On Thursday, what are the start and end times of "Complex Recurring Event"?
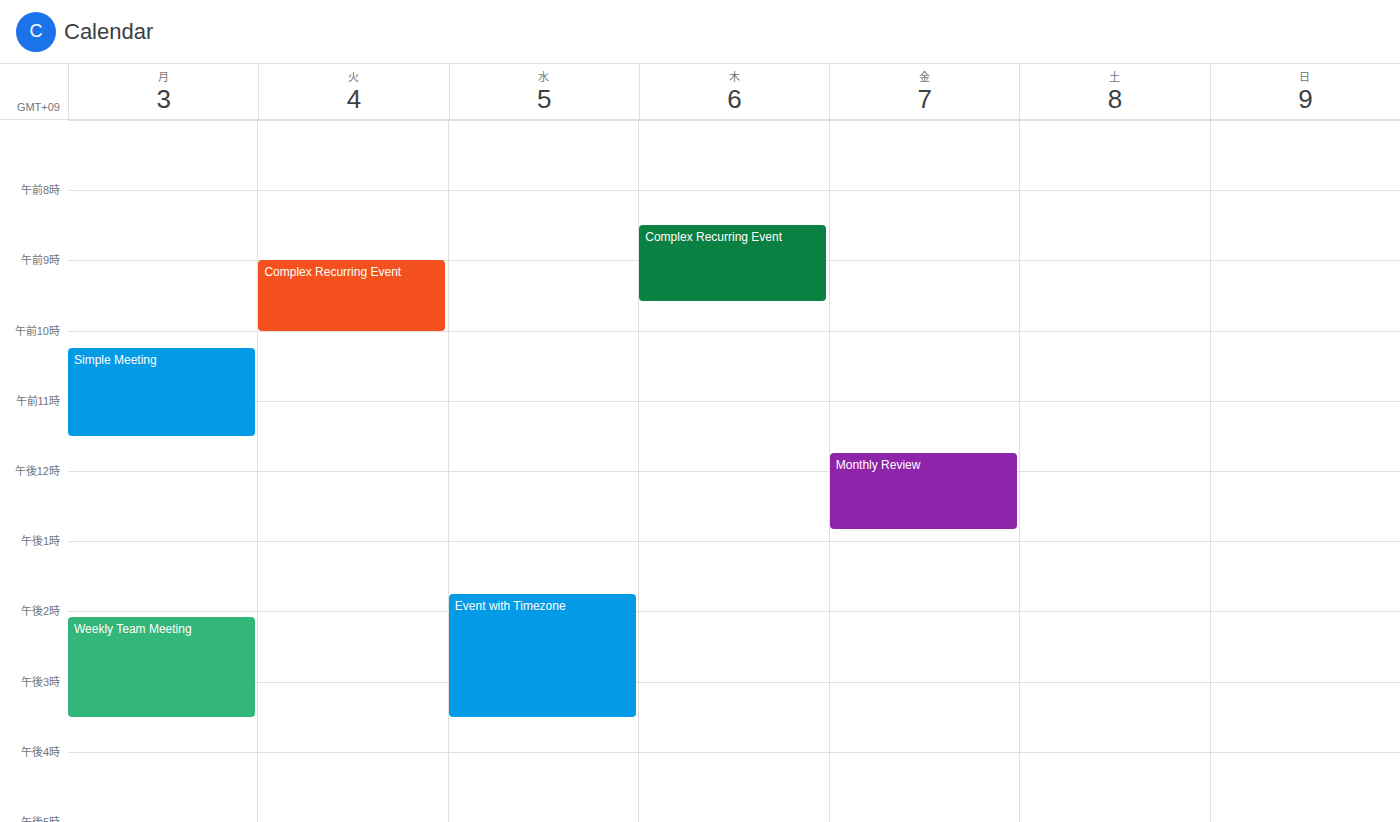
8:30 AM to 9:35 AM